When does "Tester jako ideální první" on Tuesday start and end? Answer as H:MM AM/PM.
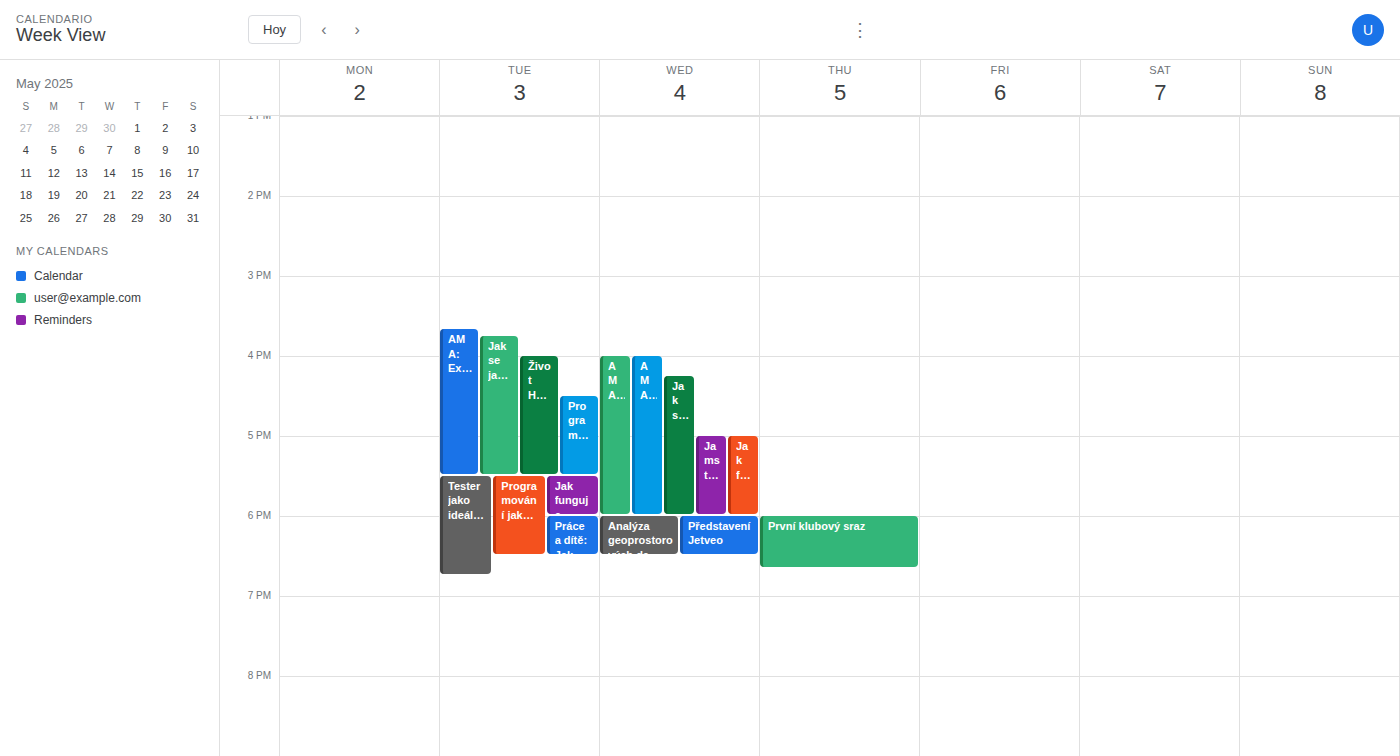
5:30 PM to 6:45 PM